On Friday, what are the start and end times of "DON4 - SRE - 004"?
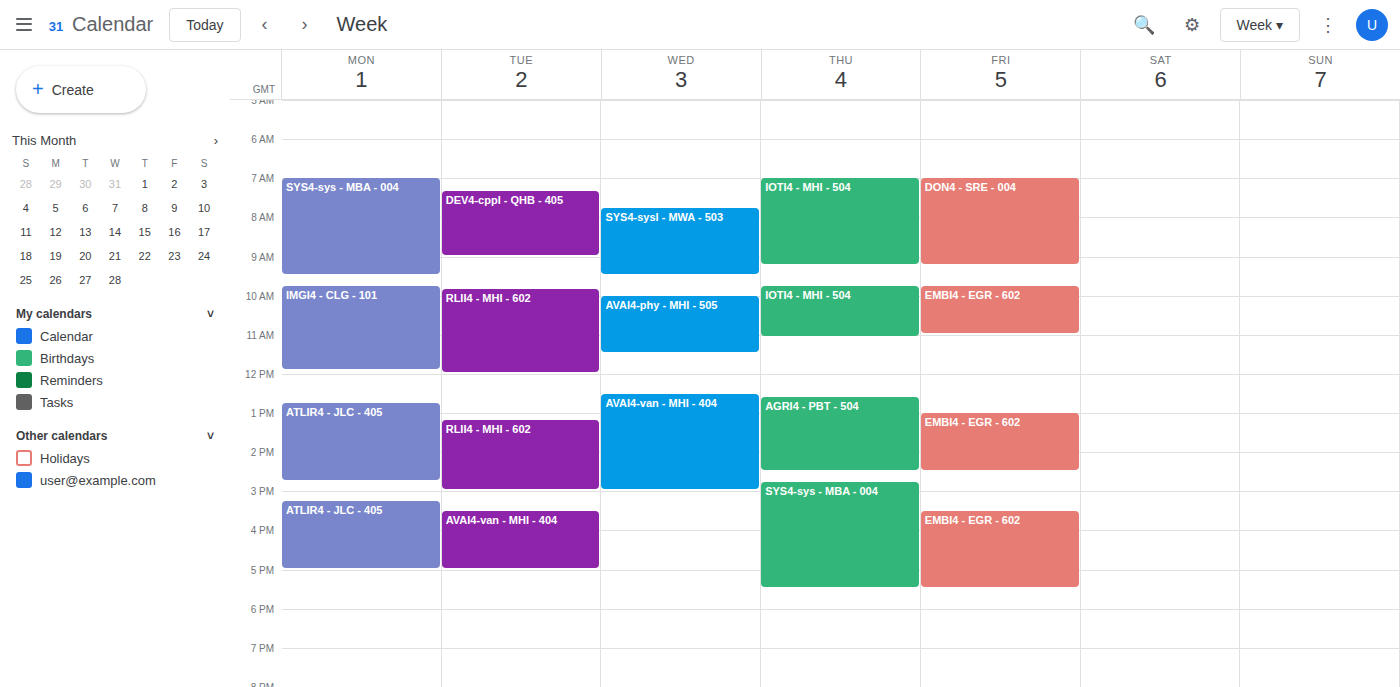
7:00 AM to 9:15 AM